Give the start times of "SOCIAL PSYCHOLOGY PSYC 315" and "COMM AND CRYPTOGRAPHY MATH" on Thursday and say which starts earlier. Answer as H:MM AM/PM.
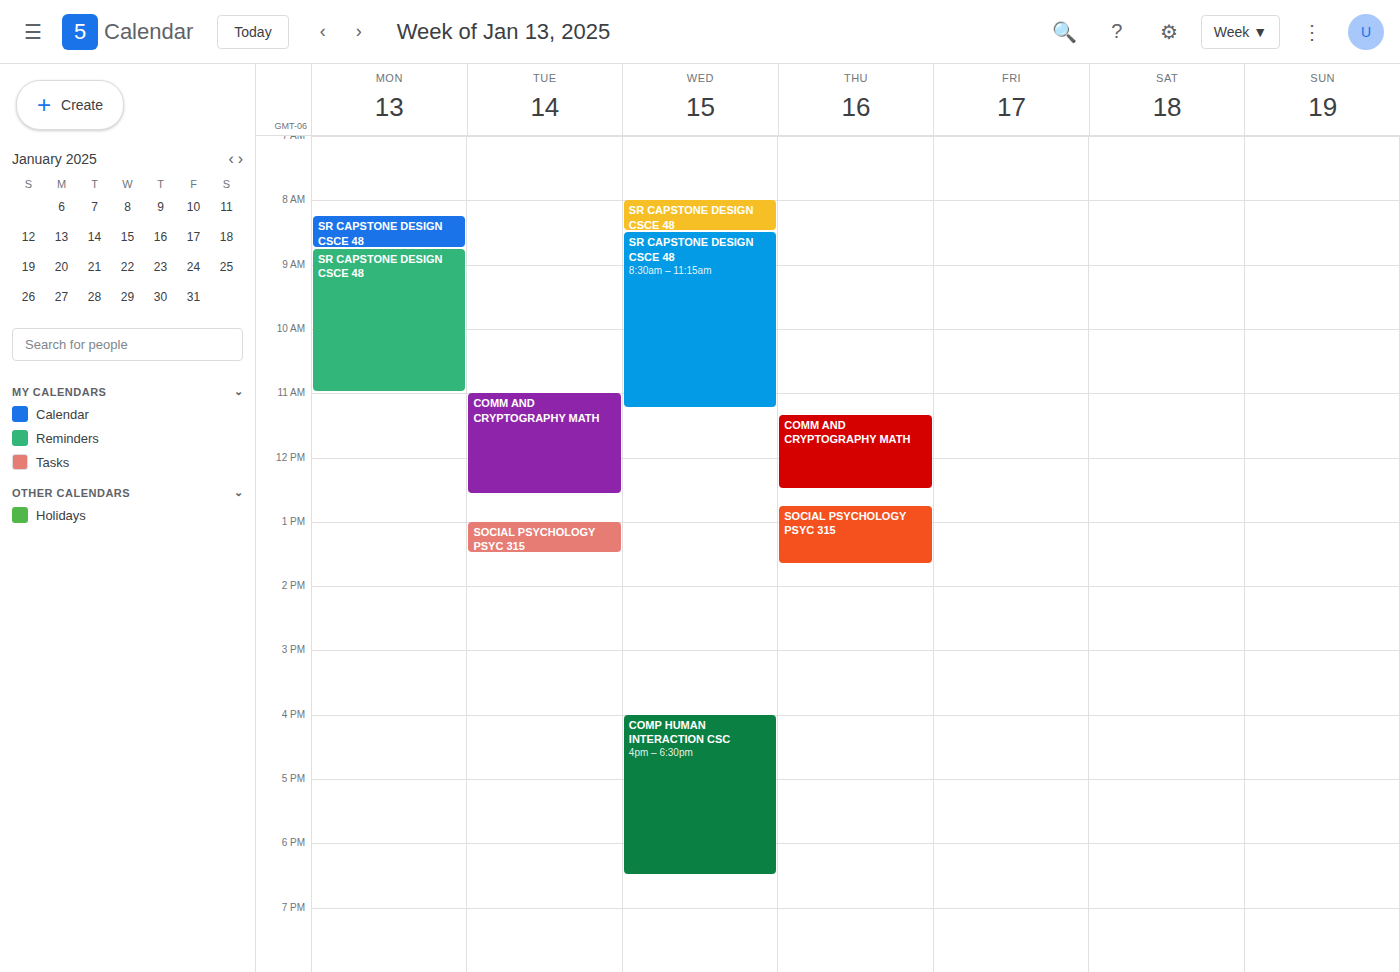
"COMM AND CRYPTOGRAPHY MATH" 11:20 AM; "SOCIAL PSYCHOLOGY PSYC 315" 12:45 PM.